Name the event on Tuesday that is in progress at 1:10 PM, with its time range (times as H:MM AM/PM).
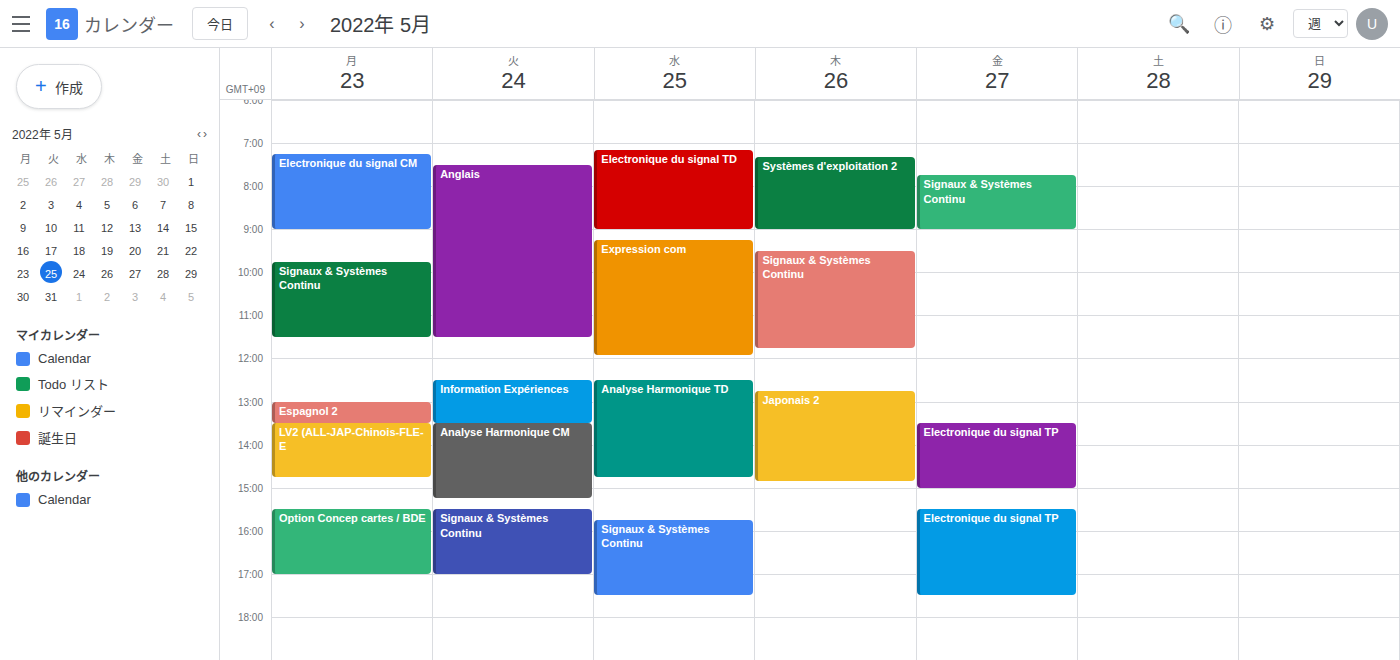
"Information Expériences", 12:30 PM to 1:30 PM